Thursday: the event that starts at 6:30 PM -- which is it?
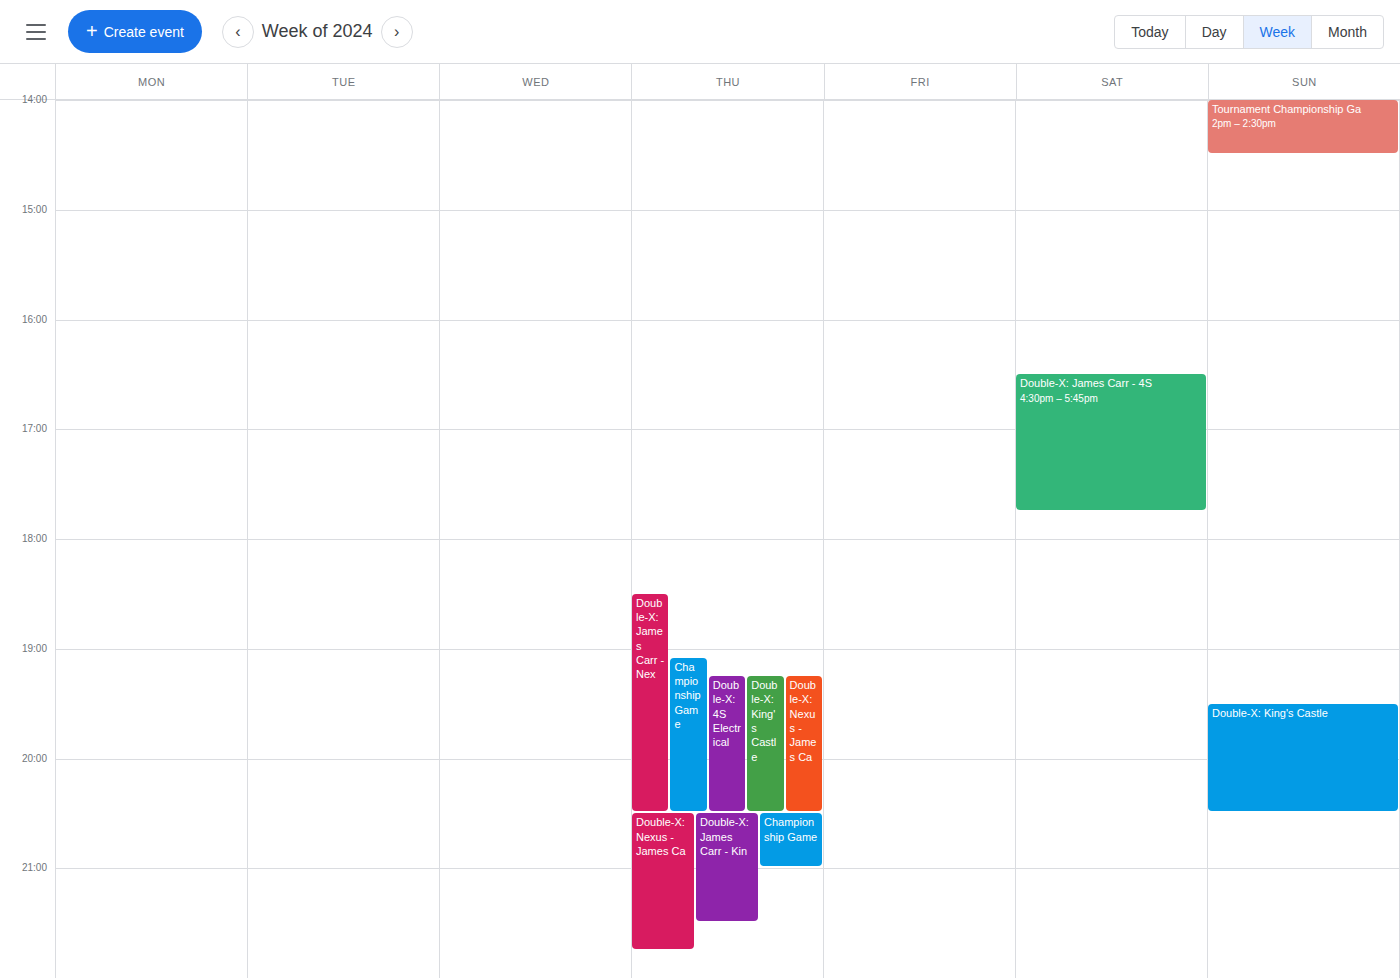
"Double-X: James Carr - Nex"